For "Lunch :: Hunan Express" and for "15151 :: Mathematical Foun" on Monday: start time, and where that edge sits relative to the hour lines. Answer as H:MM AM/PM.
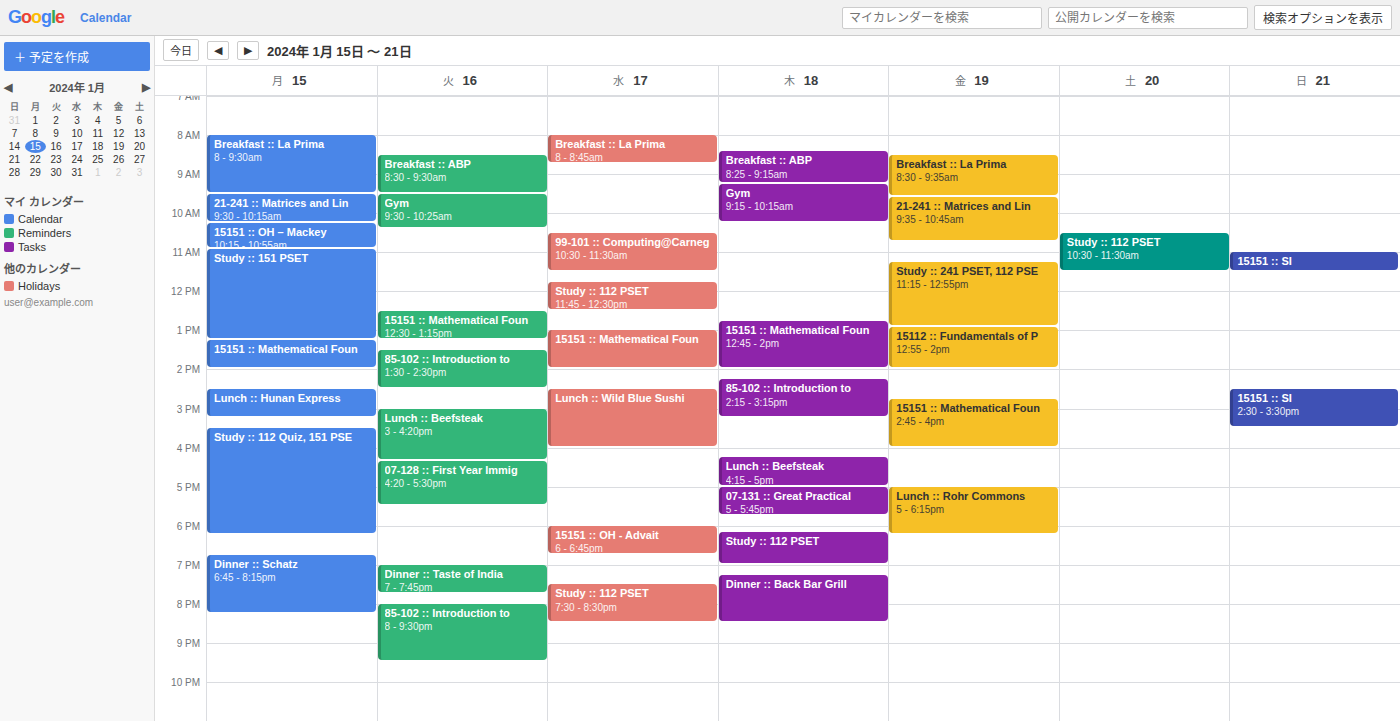
"Lunch :: Hunan Express": 2:30 PM, halfway between the 2 PM and 3 PM lines. "15151 :: Mathematical Foun": 1:15 PM, neither: a quarter of the way from the 1 PM line to the 2 PM line.